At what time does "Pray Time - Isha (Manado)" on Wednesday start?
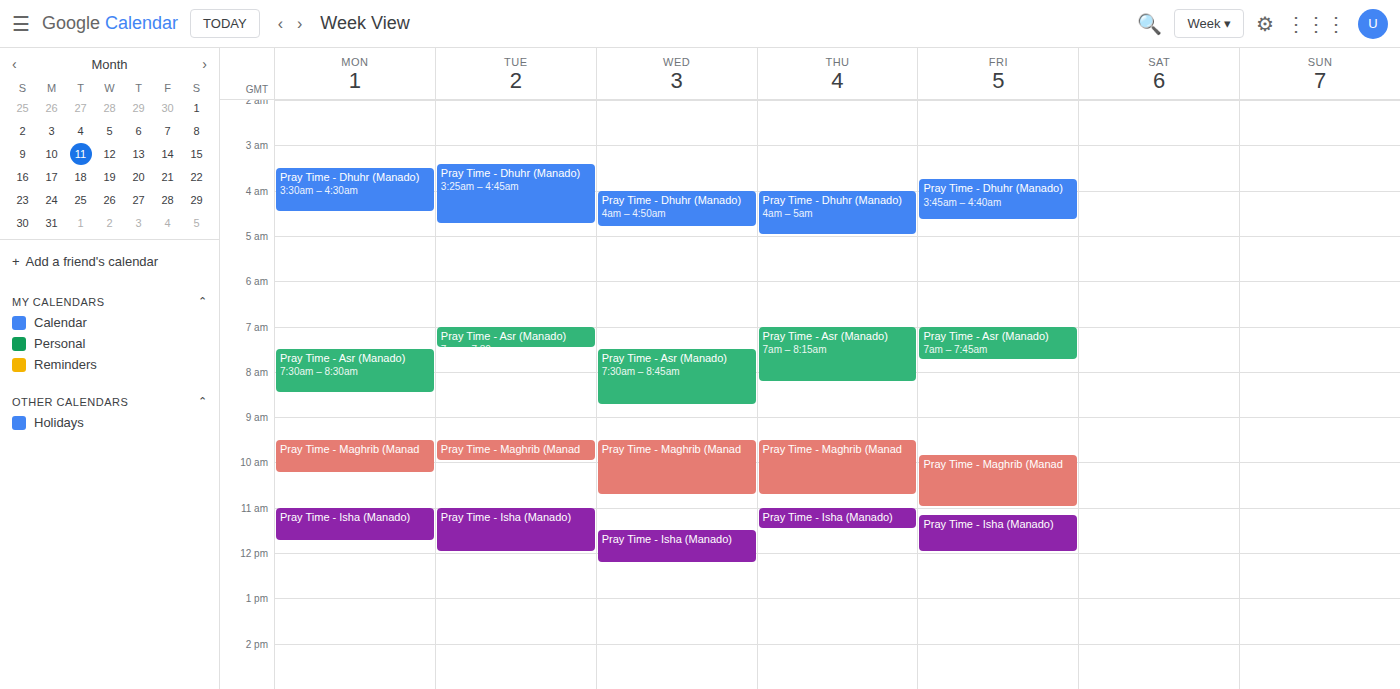
11:30 AM